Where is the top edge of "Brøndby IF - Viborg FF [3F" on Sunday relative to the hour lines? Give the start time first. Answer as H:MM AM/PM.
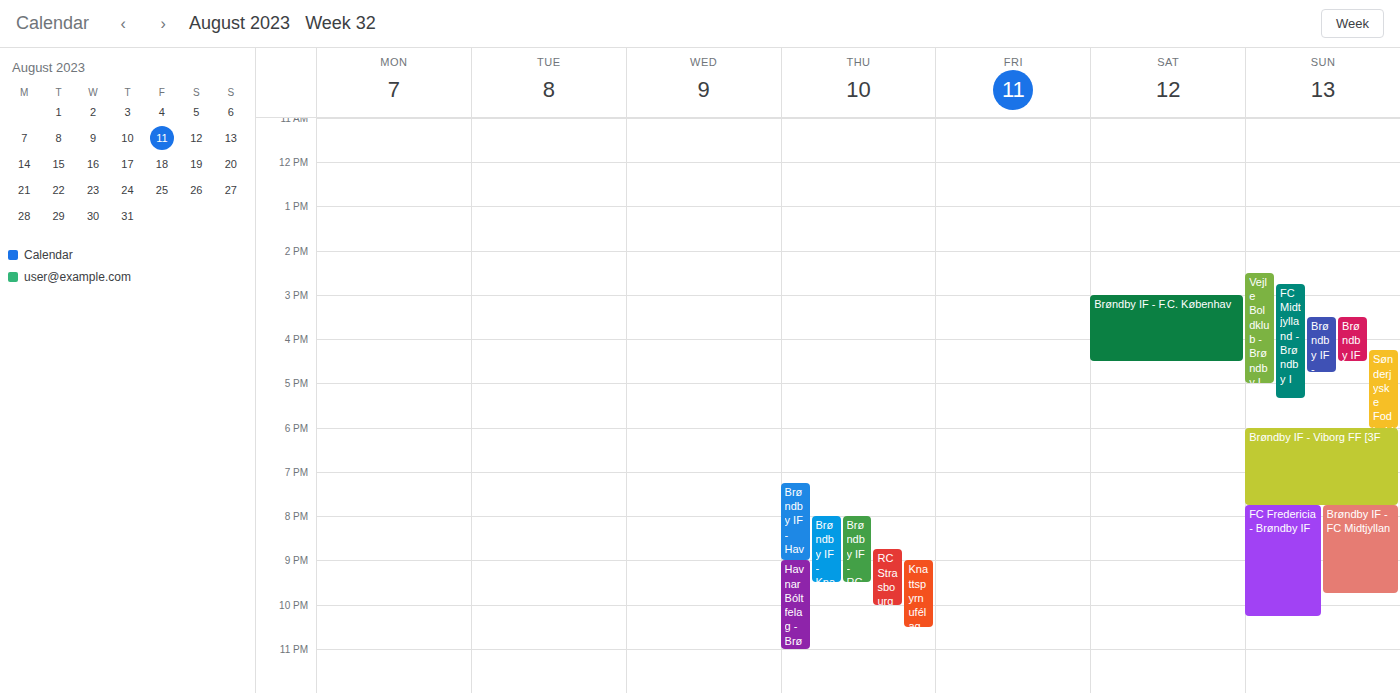
6:00 PM -- exactly on the 6 PM line.